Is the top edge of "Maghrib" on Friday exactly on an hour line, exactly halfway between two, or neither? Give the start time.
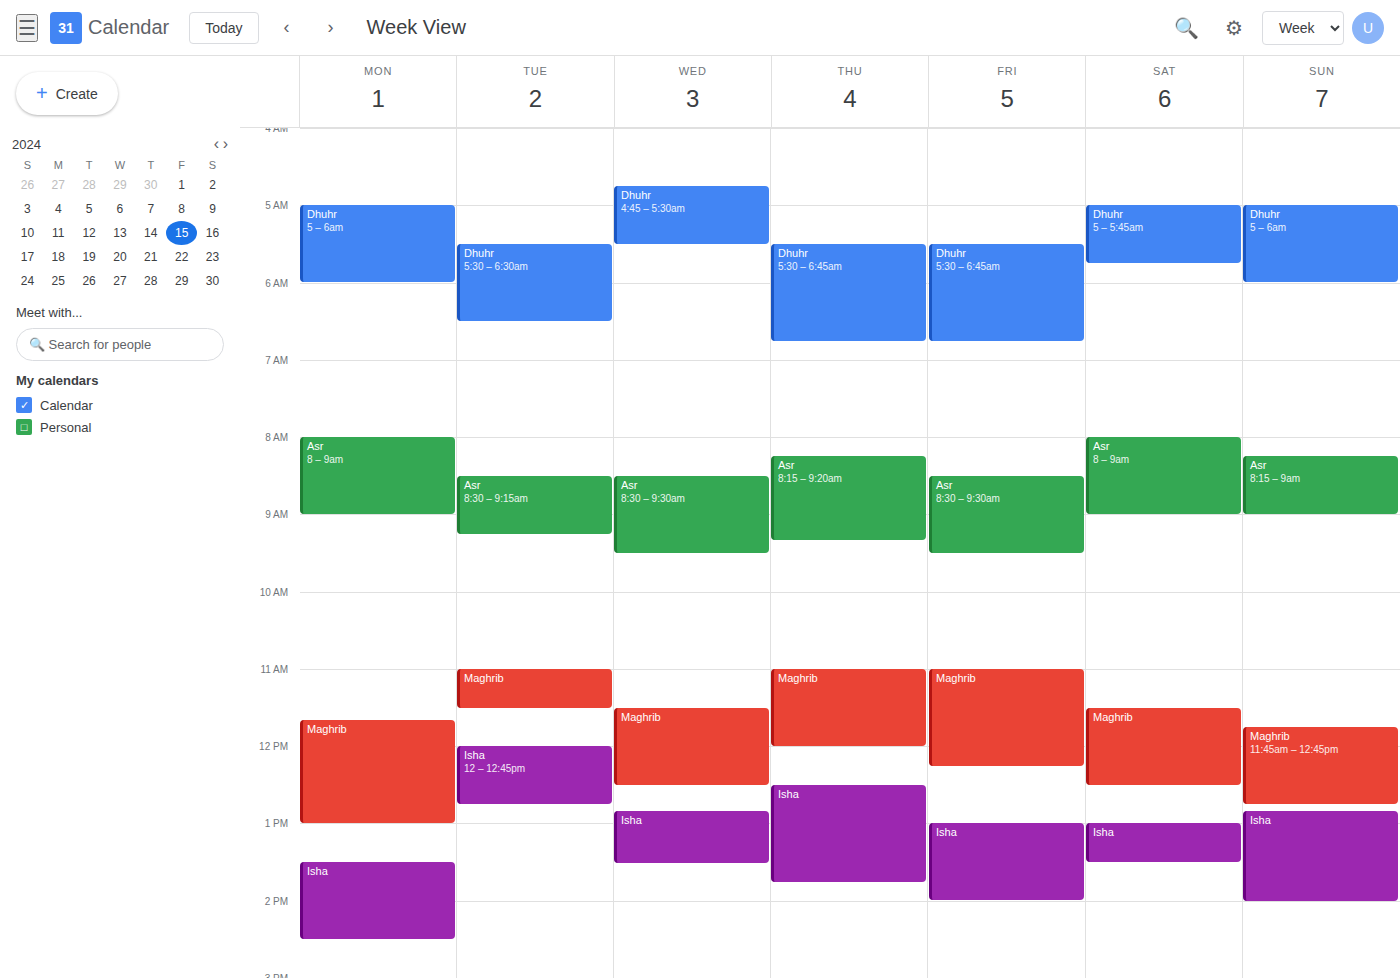
11:00 AM -- exactly on the 11 AM line.